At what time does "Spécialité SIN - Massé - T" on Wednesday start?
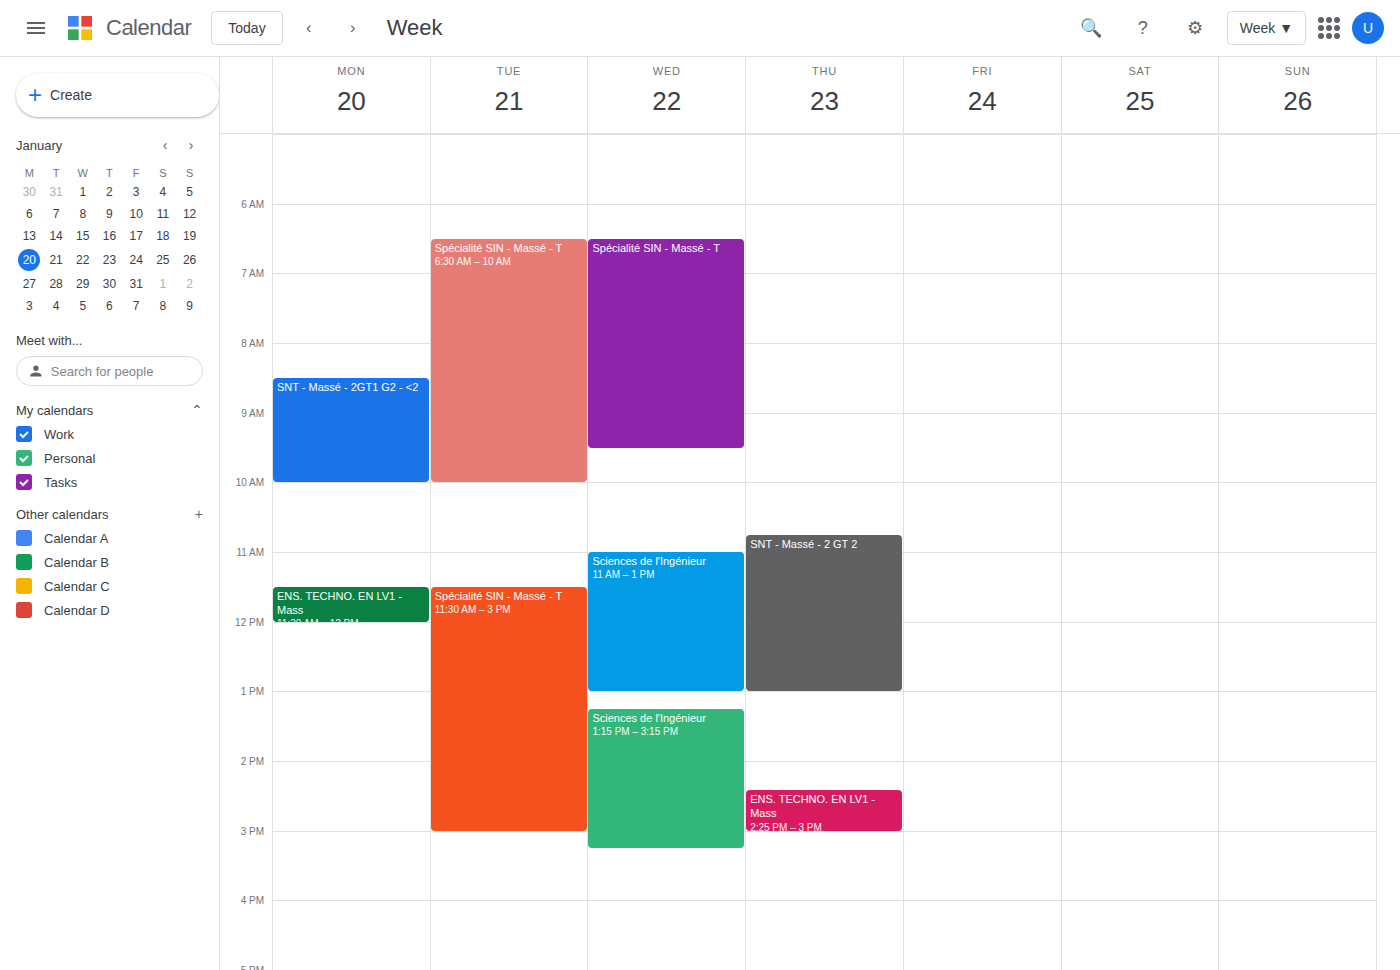
6:30 AM